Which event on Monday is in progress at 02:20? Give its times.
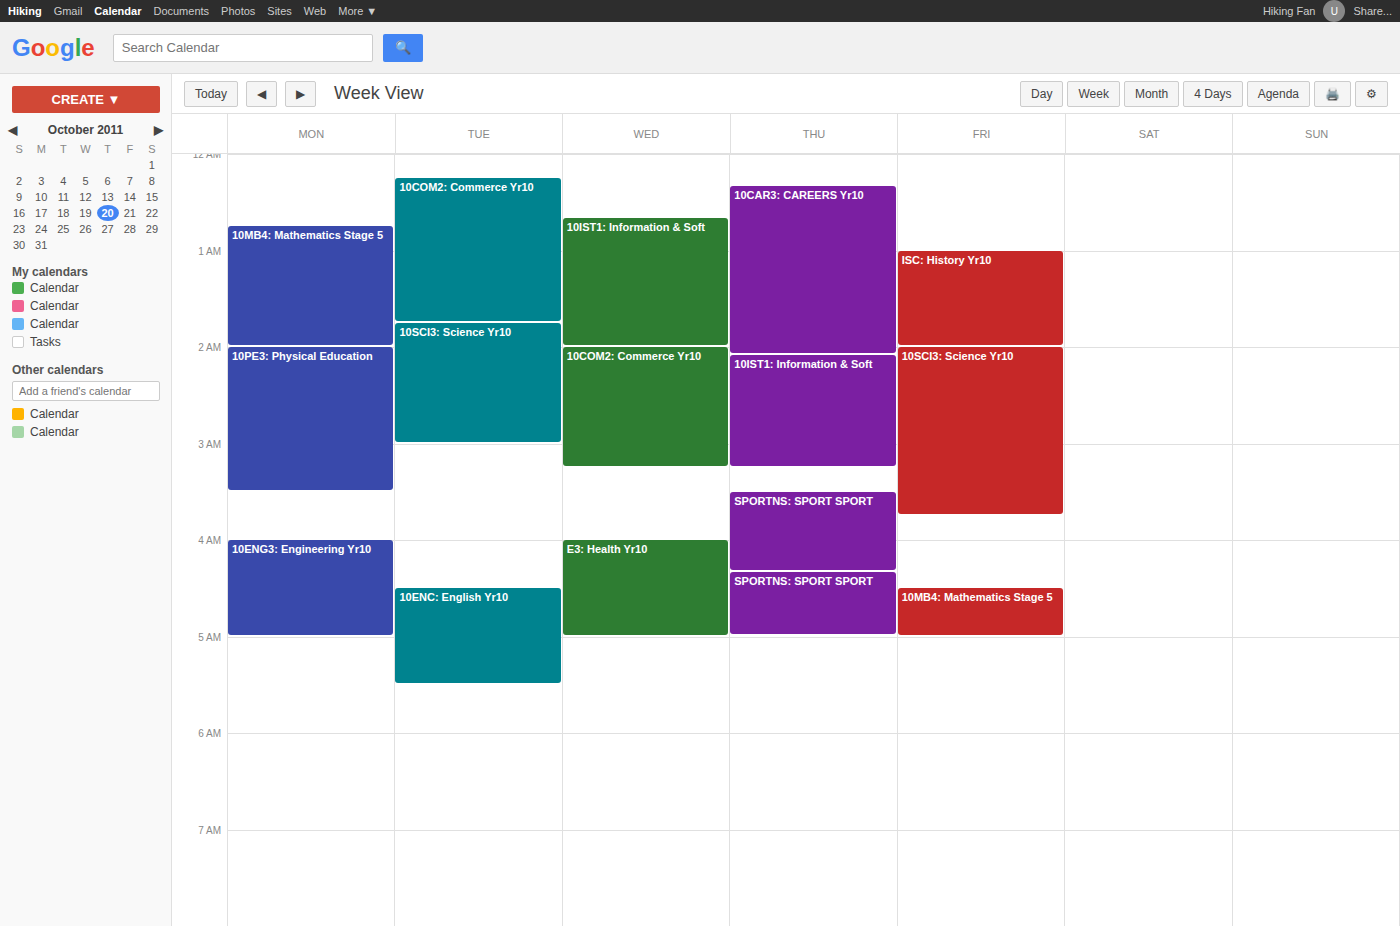
"10PE3: Physical Education", 02:00 to 03:30